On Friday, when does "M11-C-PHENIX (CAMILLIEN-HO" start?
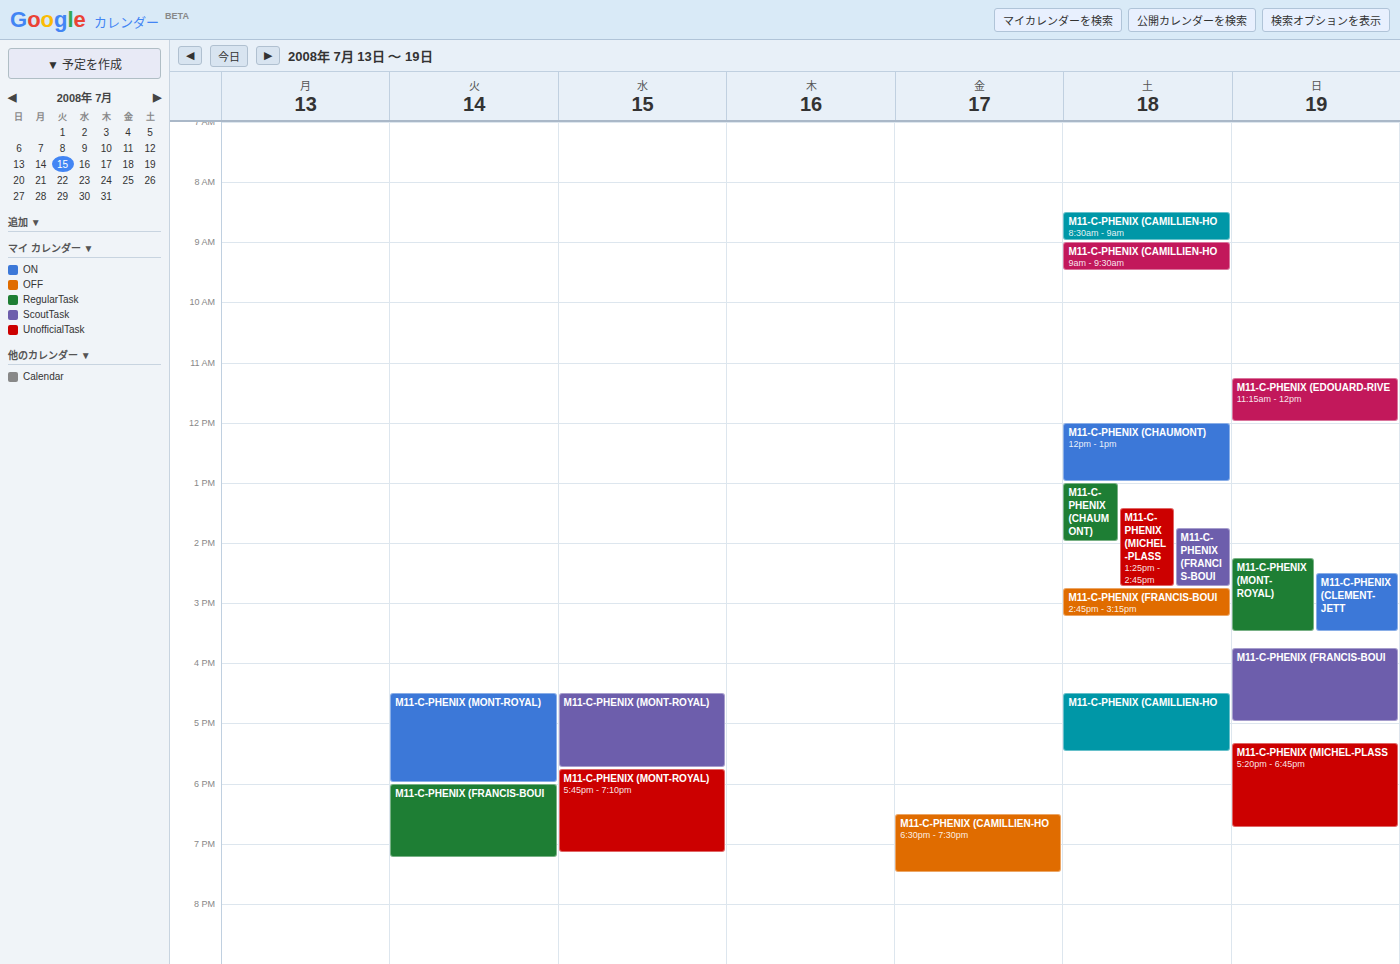
6:30 PM